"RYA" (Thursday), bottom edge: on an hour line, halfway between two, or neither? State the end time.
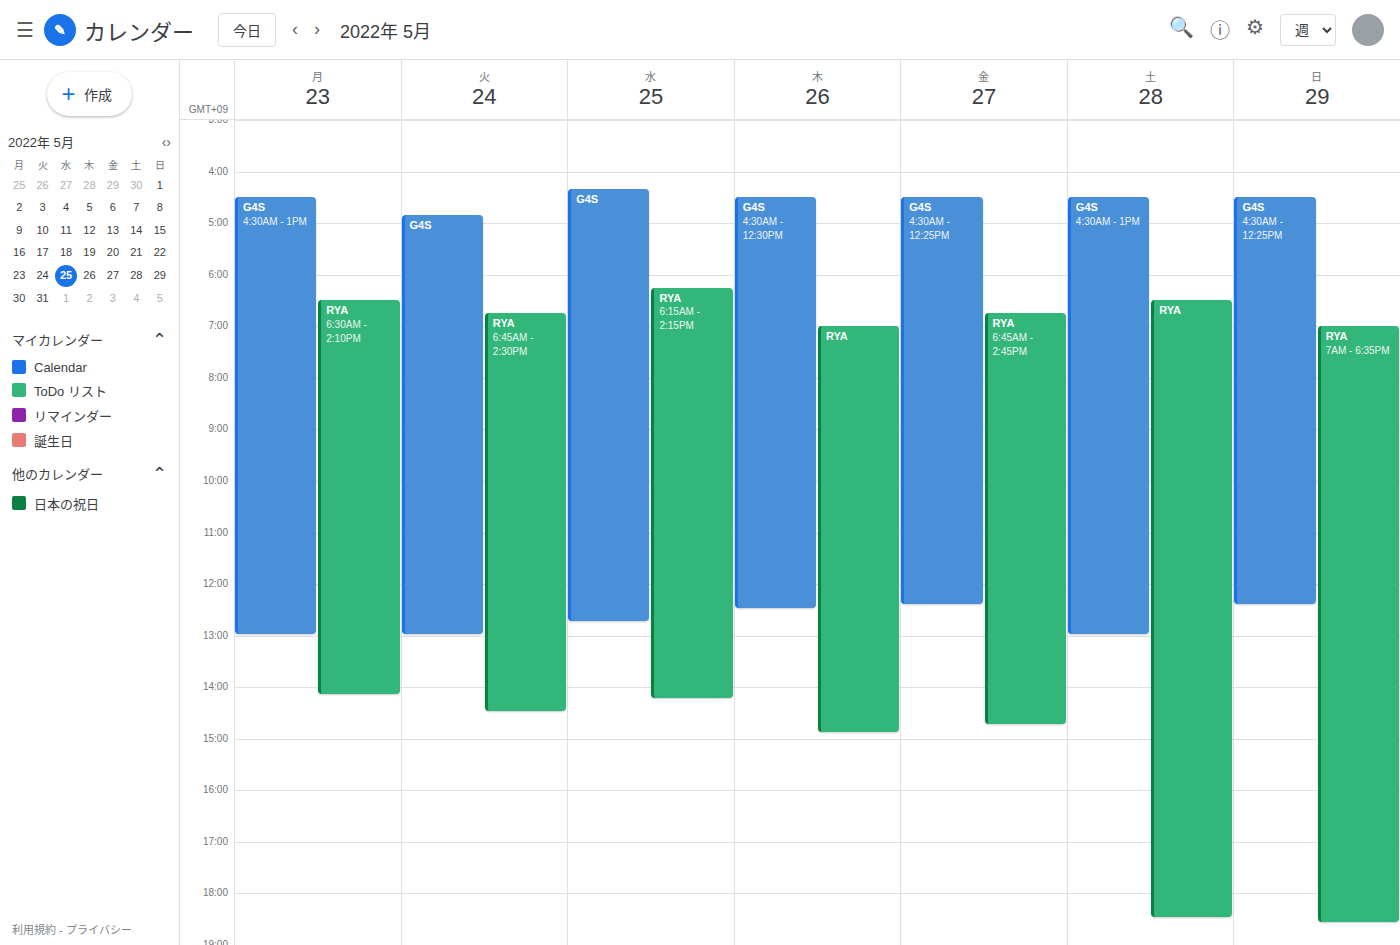
14:55 -- neither: 55 minutes below the 14:00 line and 5 minutes above the 15:00 line.